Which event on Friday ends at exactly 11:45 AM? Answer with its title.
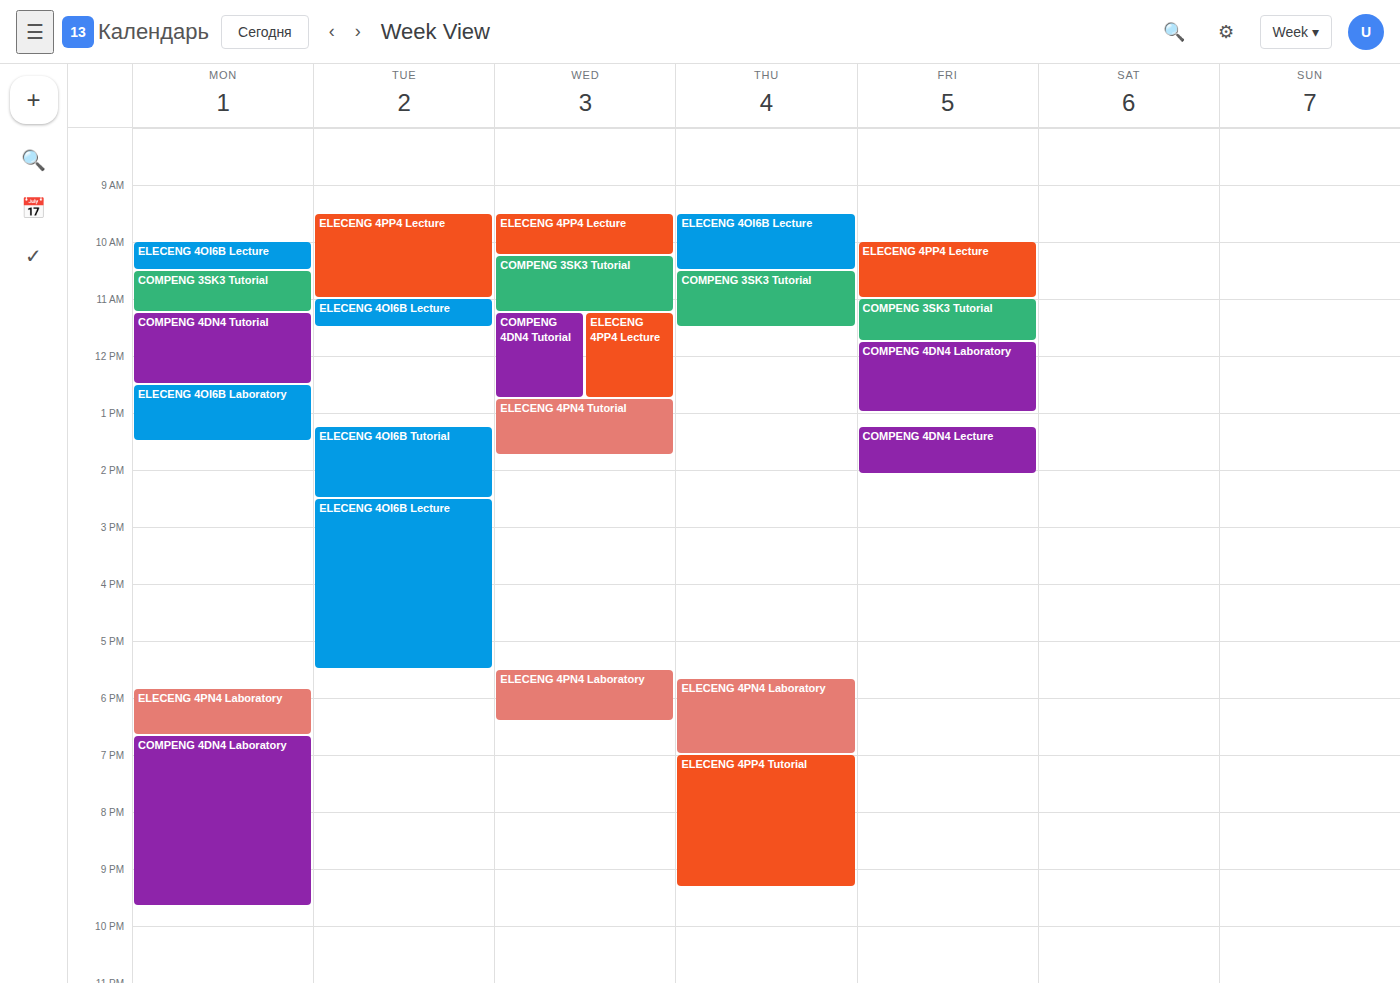
"COMPENG 3SK3 Tutorial"